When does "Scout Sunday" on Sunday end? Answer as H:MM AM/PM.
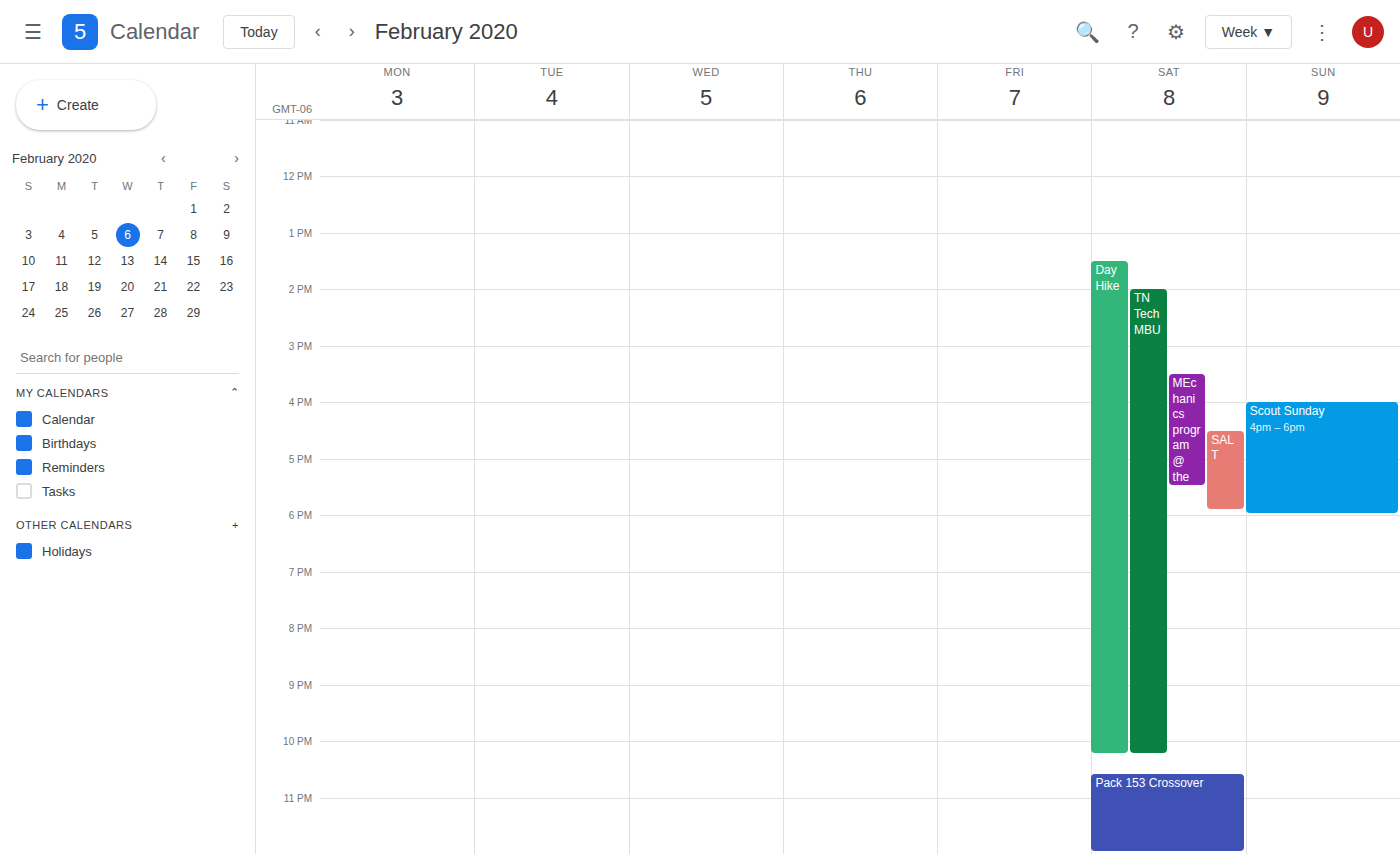
6:00 PM